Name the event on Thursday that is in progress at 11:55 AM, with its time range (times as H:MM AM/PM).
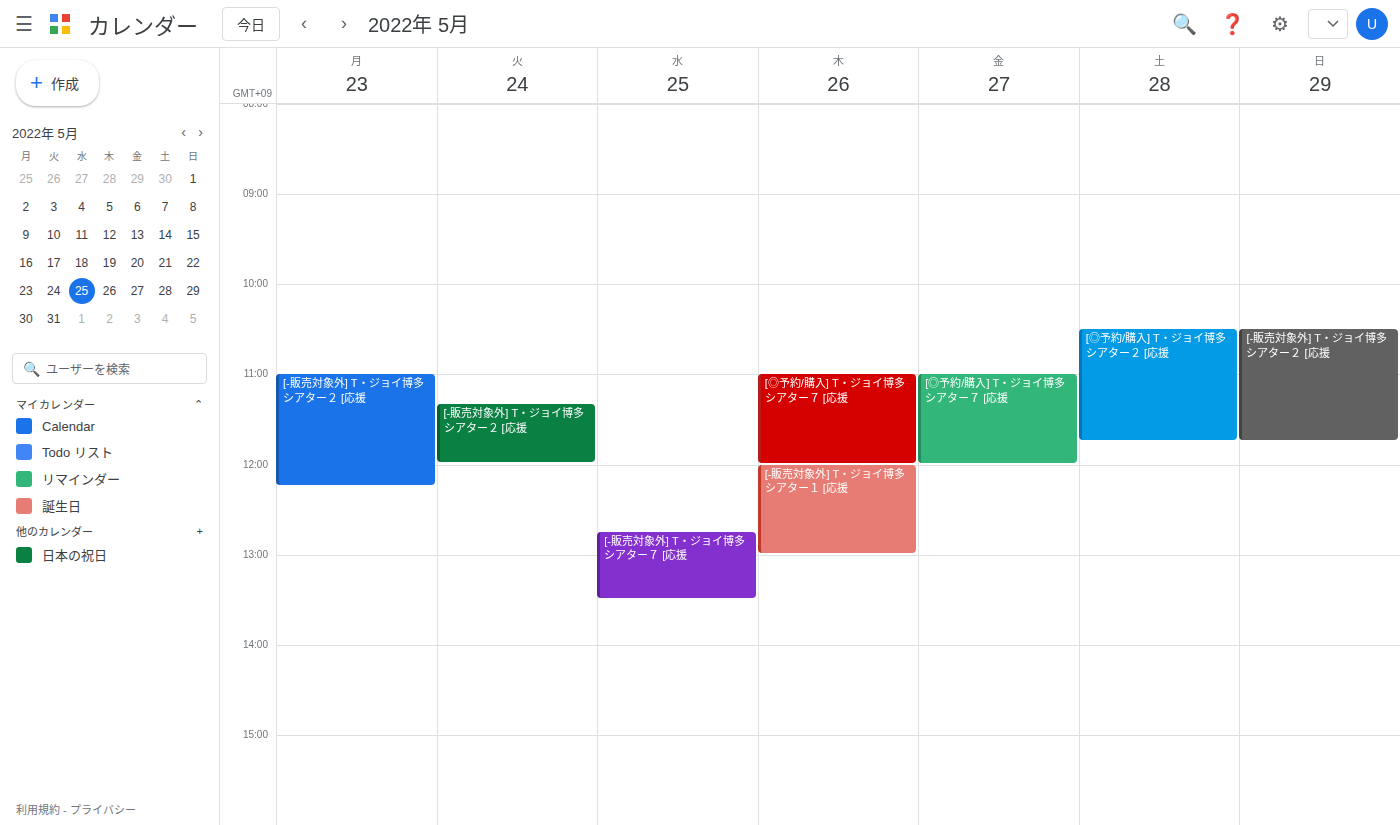
"[◎予約/購入] T・ジョイ博多 シアター７ [応援", 11:00 AM to 12:00 PM